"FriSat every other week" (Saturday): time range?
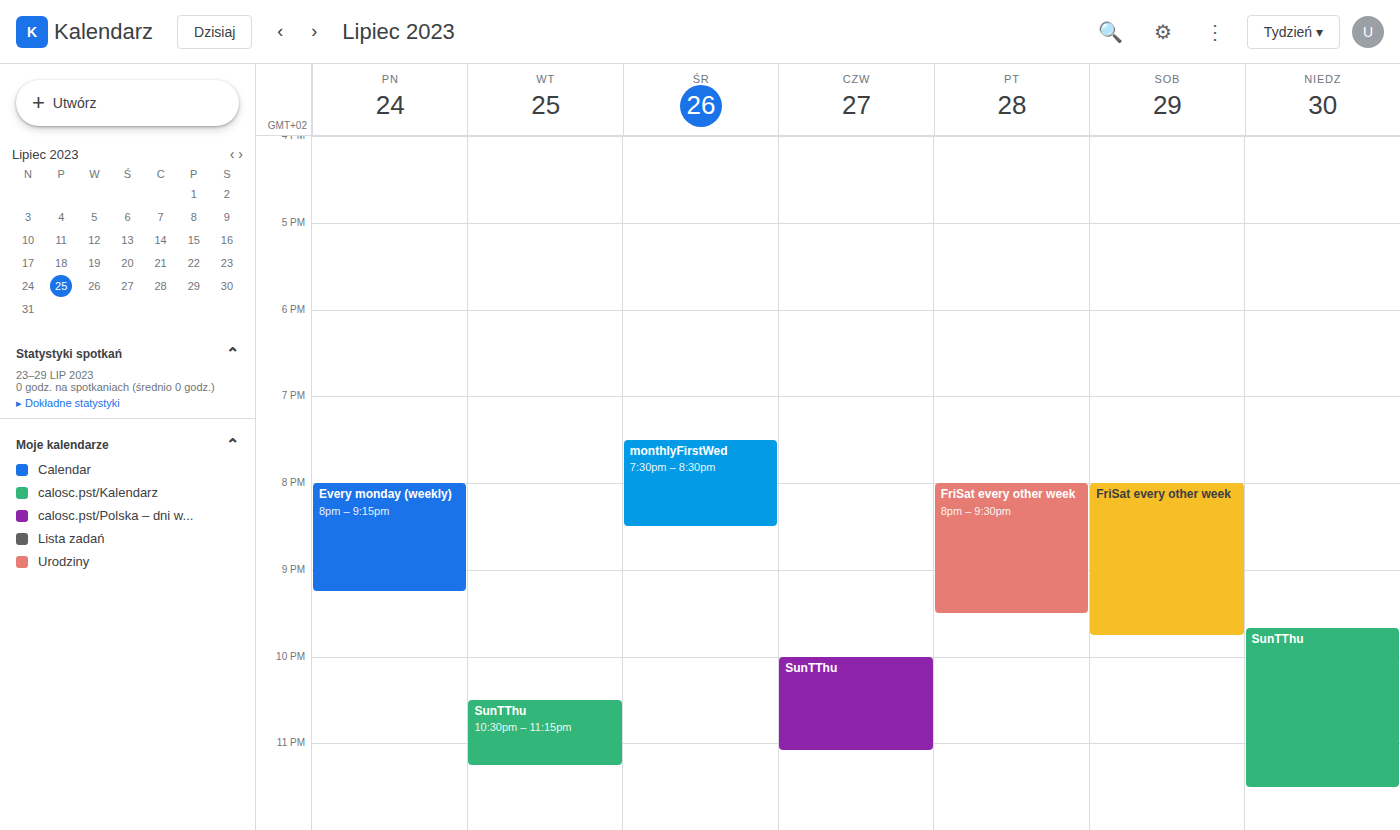
8:00 PM to 9:45 PM